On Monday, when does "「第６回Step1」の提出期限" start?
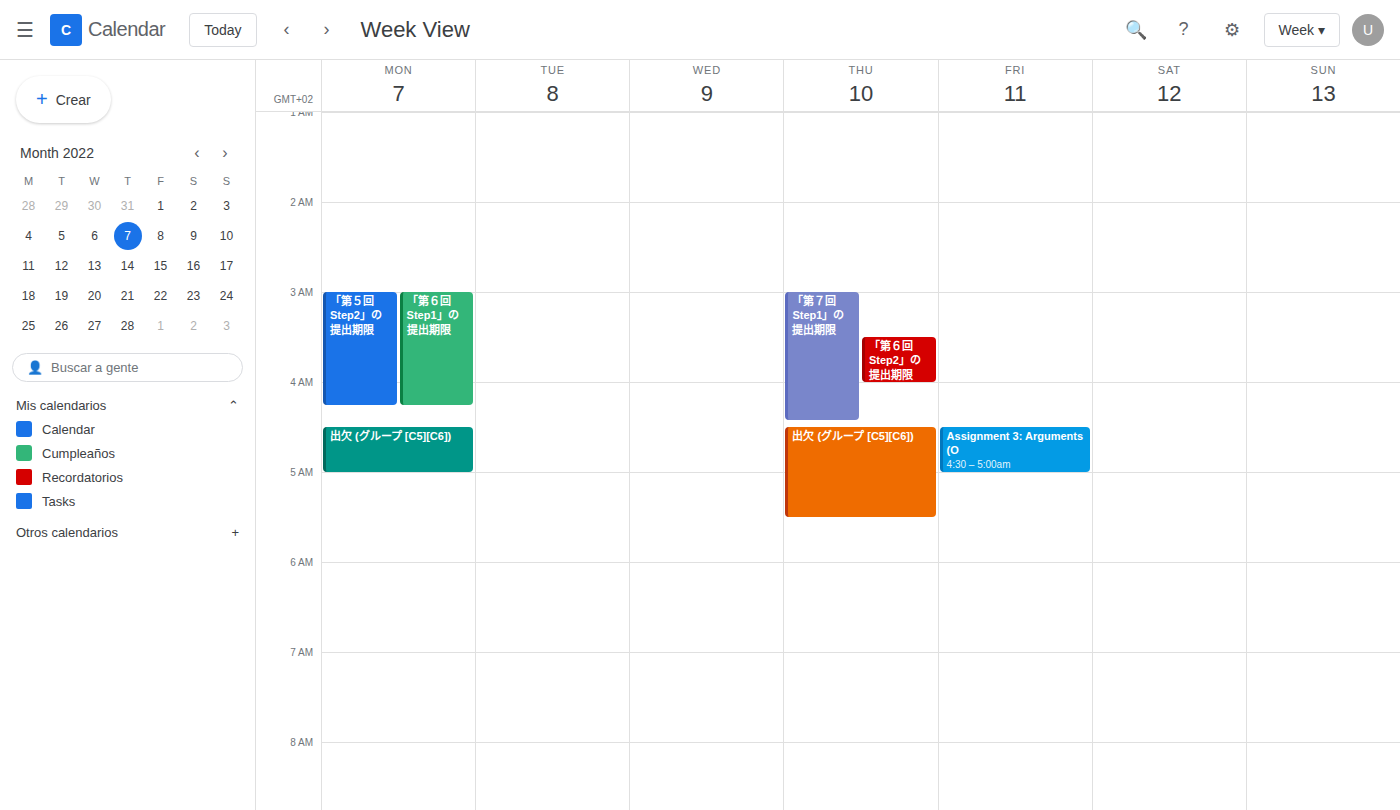
3:00 AM